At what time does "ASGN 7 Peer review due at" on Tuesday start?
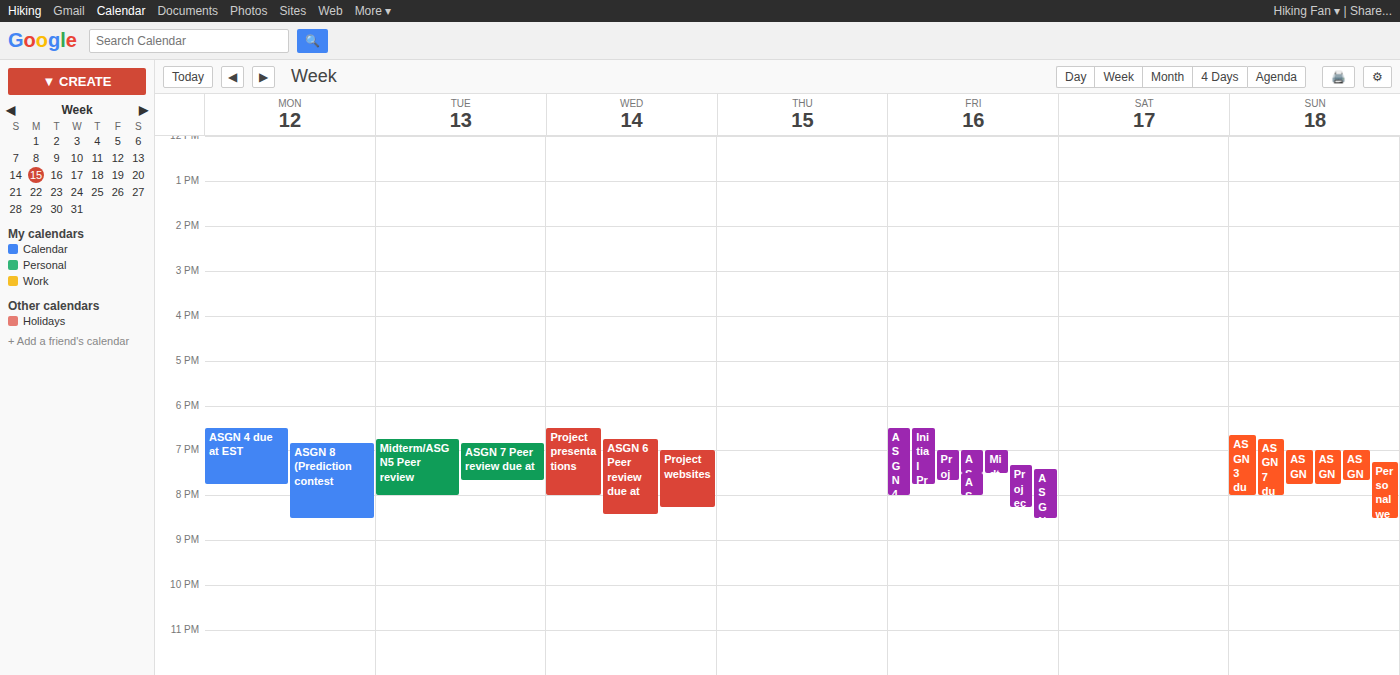
6:50 PM